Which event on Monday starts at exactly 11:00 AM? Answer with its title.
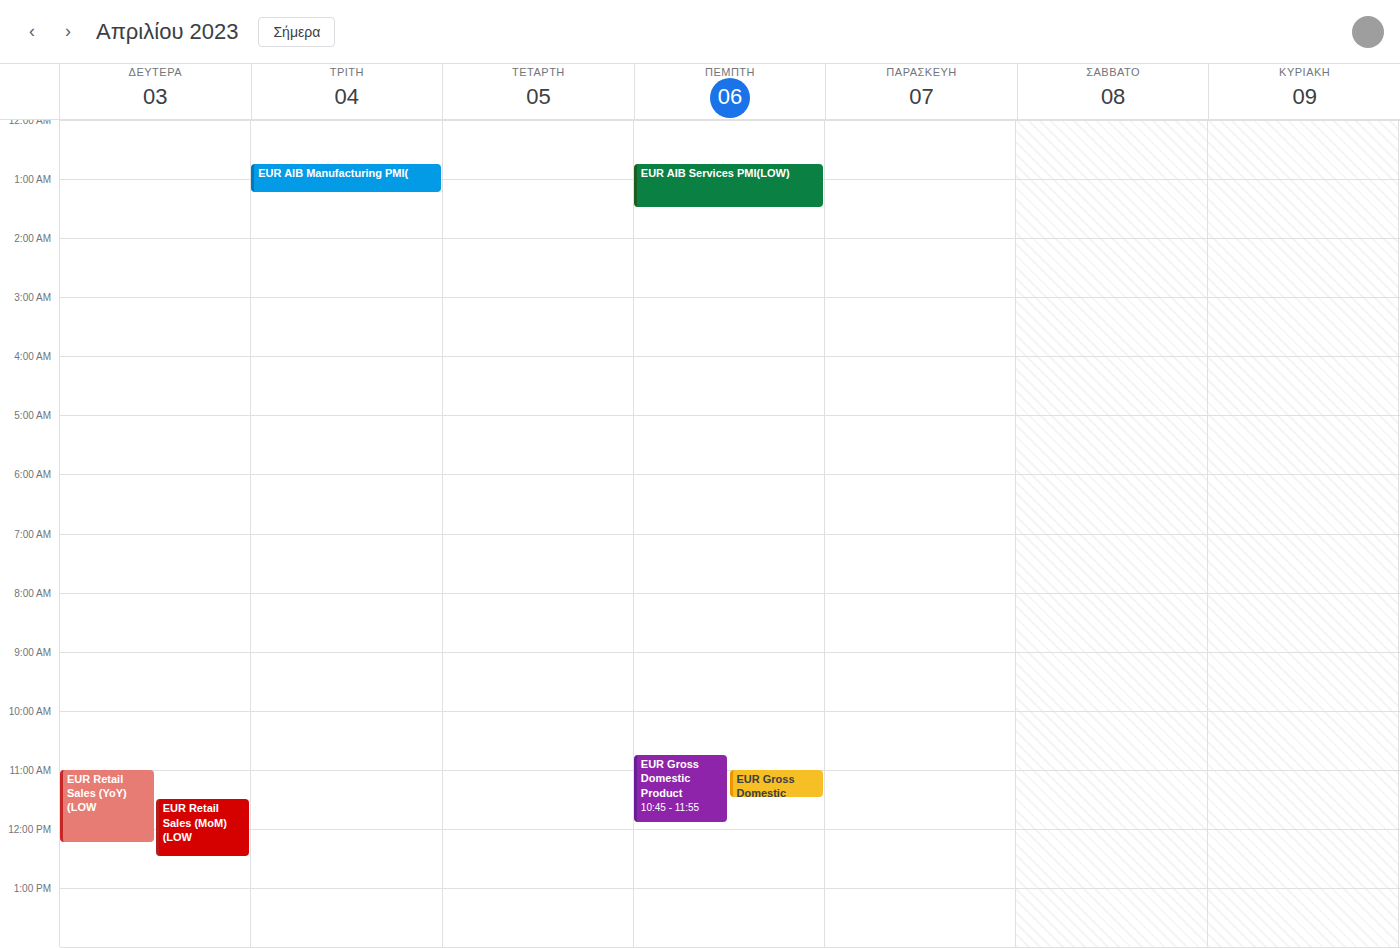
"EUR Retail Sales (YoY)(LOW"